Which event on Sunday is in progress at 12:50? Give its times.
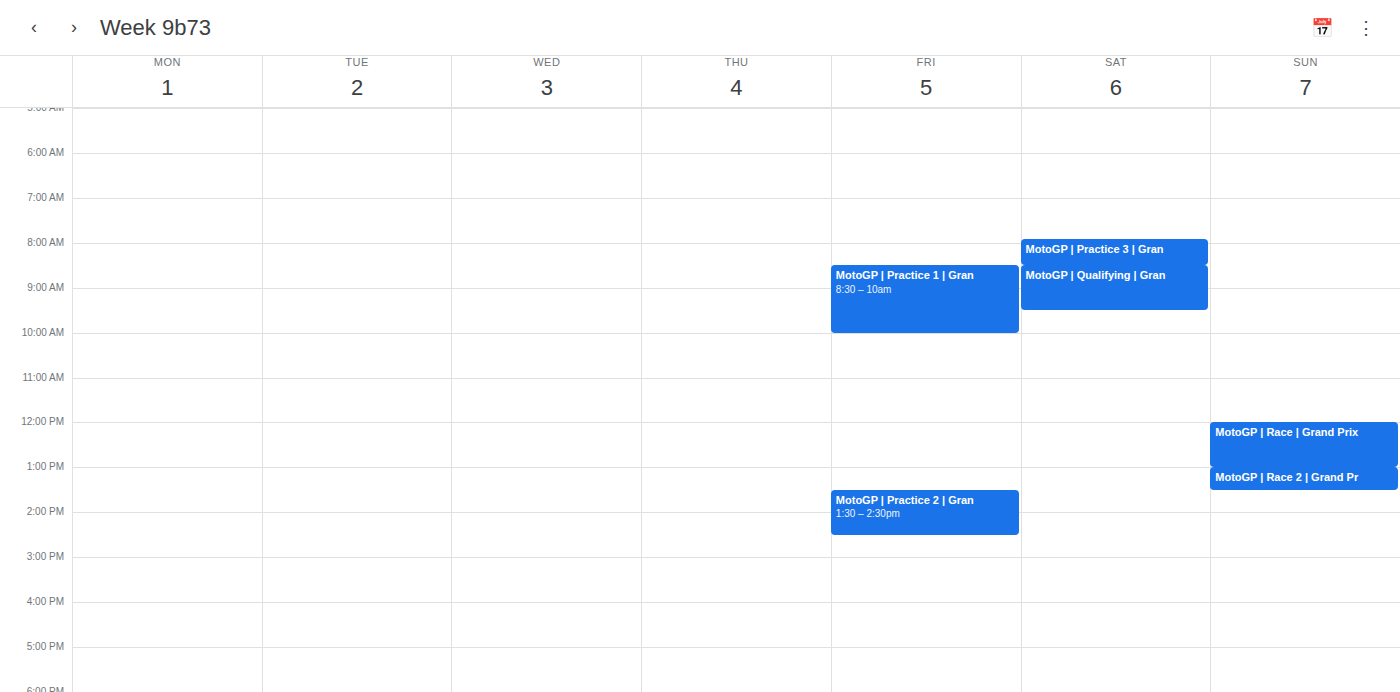
"MotoGP | Race | Grand Prix", 12:00 to 13:00